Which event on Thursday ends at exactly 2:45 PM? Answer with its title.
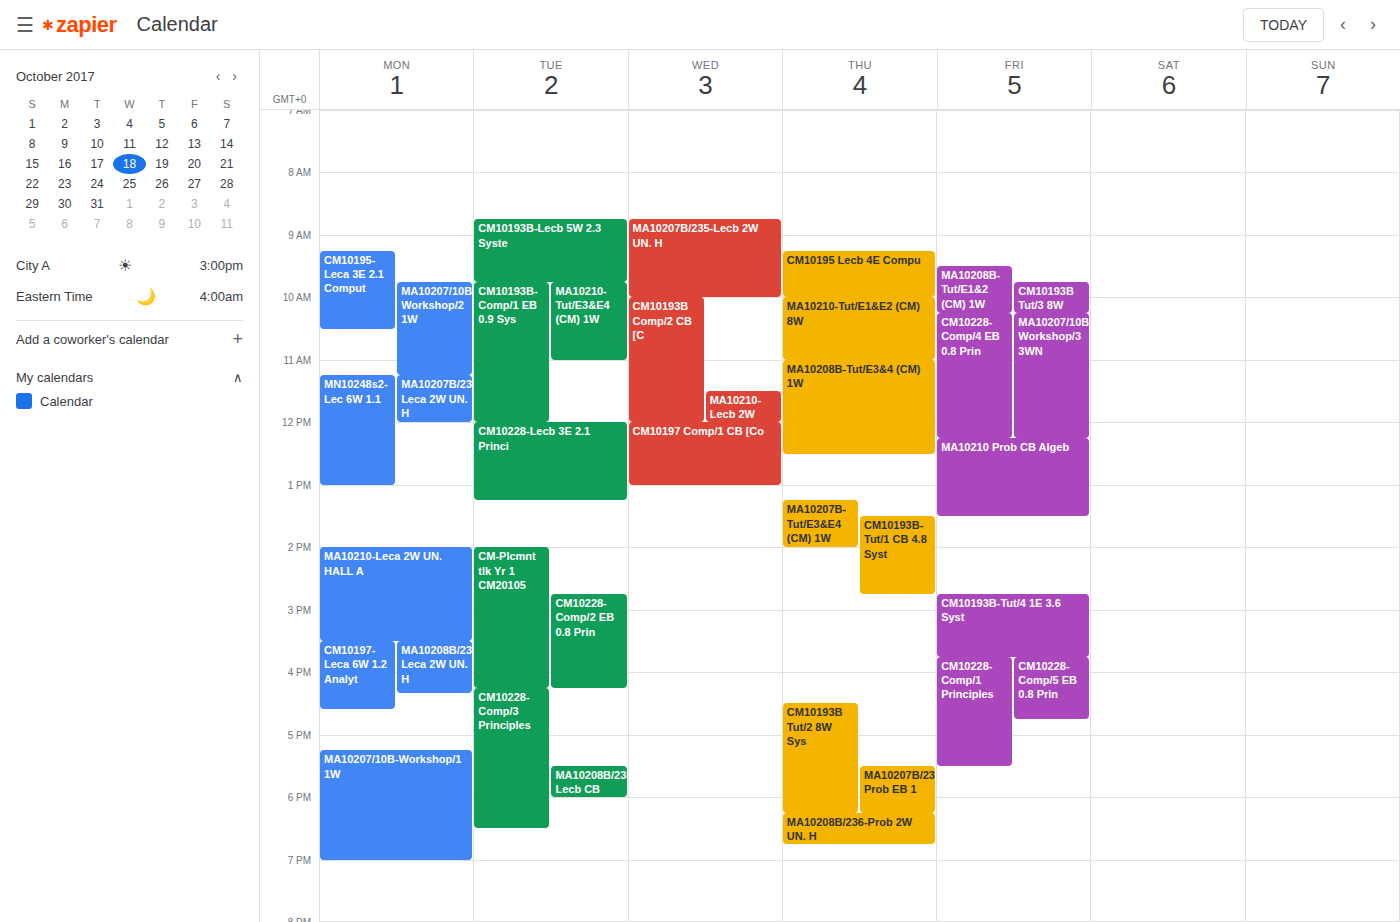
"CM10193B-Tut/1 CB 4.8 Syst"